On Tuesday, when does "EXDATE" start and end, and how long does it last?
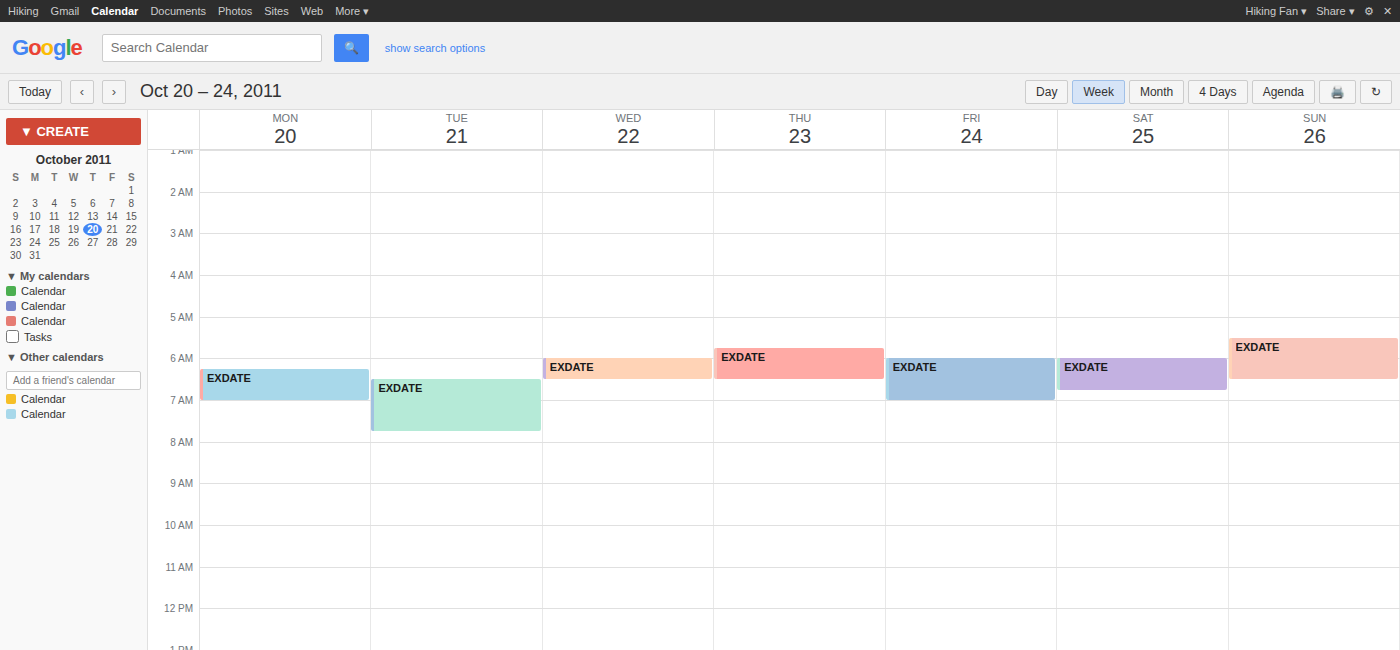
6:30 AM to 7:45 AM, 1 hour 15 minutes